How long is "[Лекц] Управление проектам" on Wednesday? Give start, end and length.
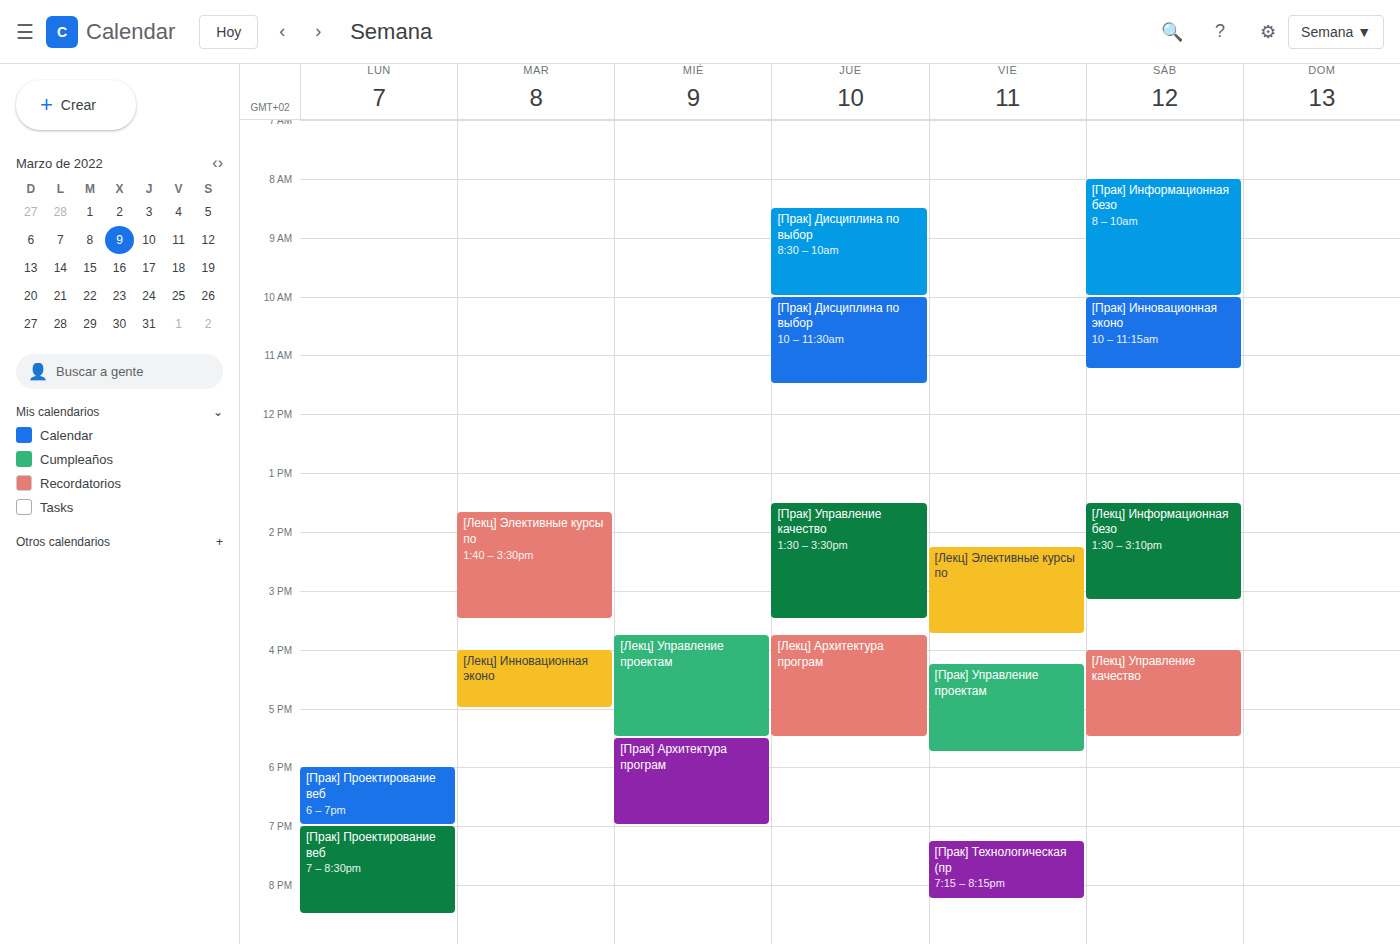
3:45 PM to 5:30 PM, 1 hour 45 minutes